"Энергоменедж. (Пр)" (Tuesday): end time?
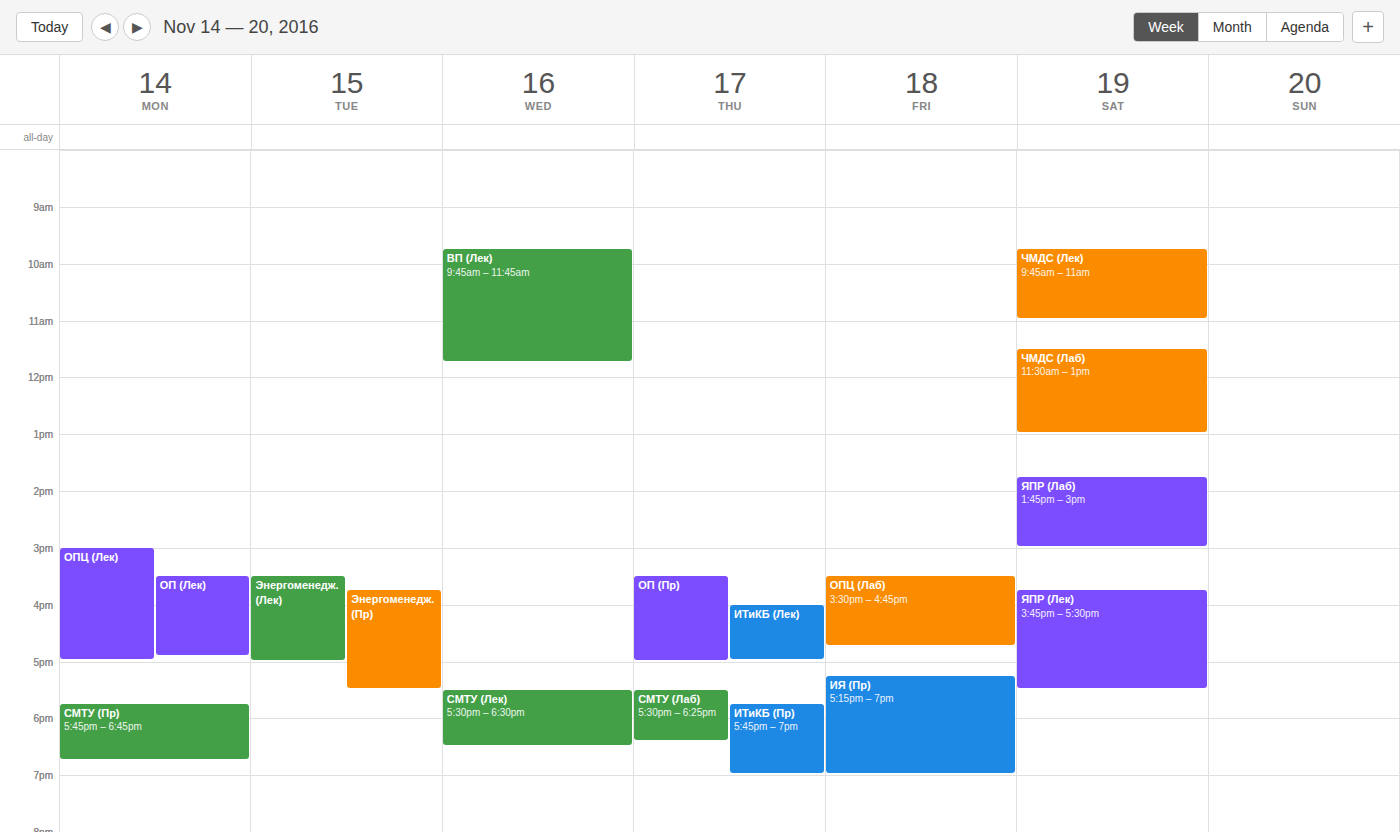
17:30